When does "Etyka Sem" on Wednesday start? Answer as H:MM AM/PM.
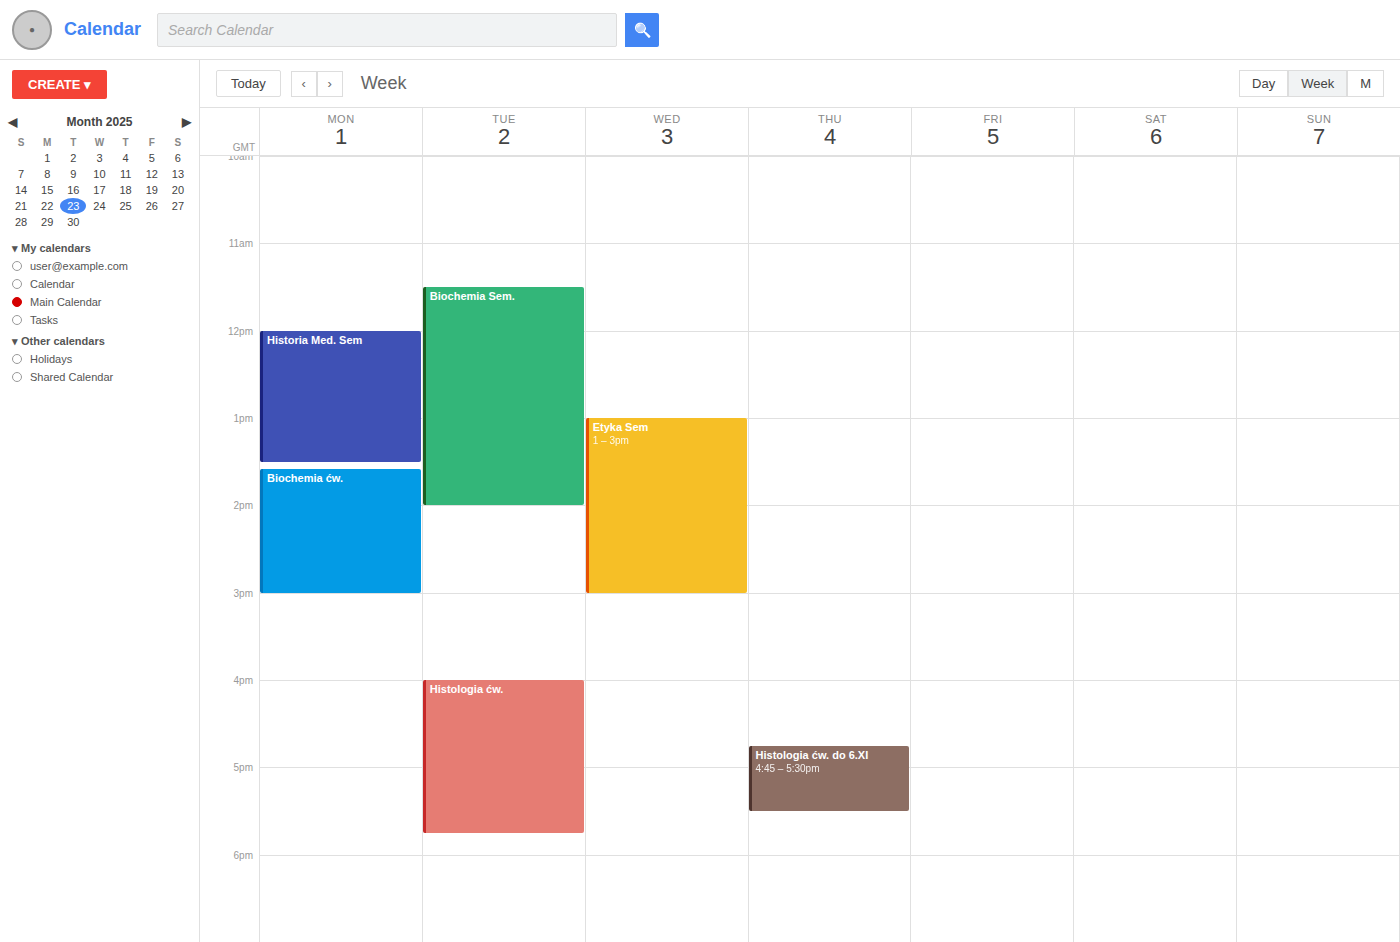
1:00 PM